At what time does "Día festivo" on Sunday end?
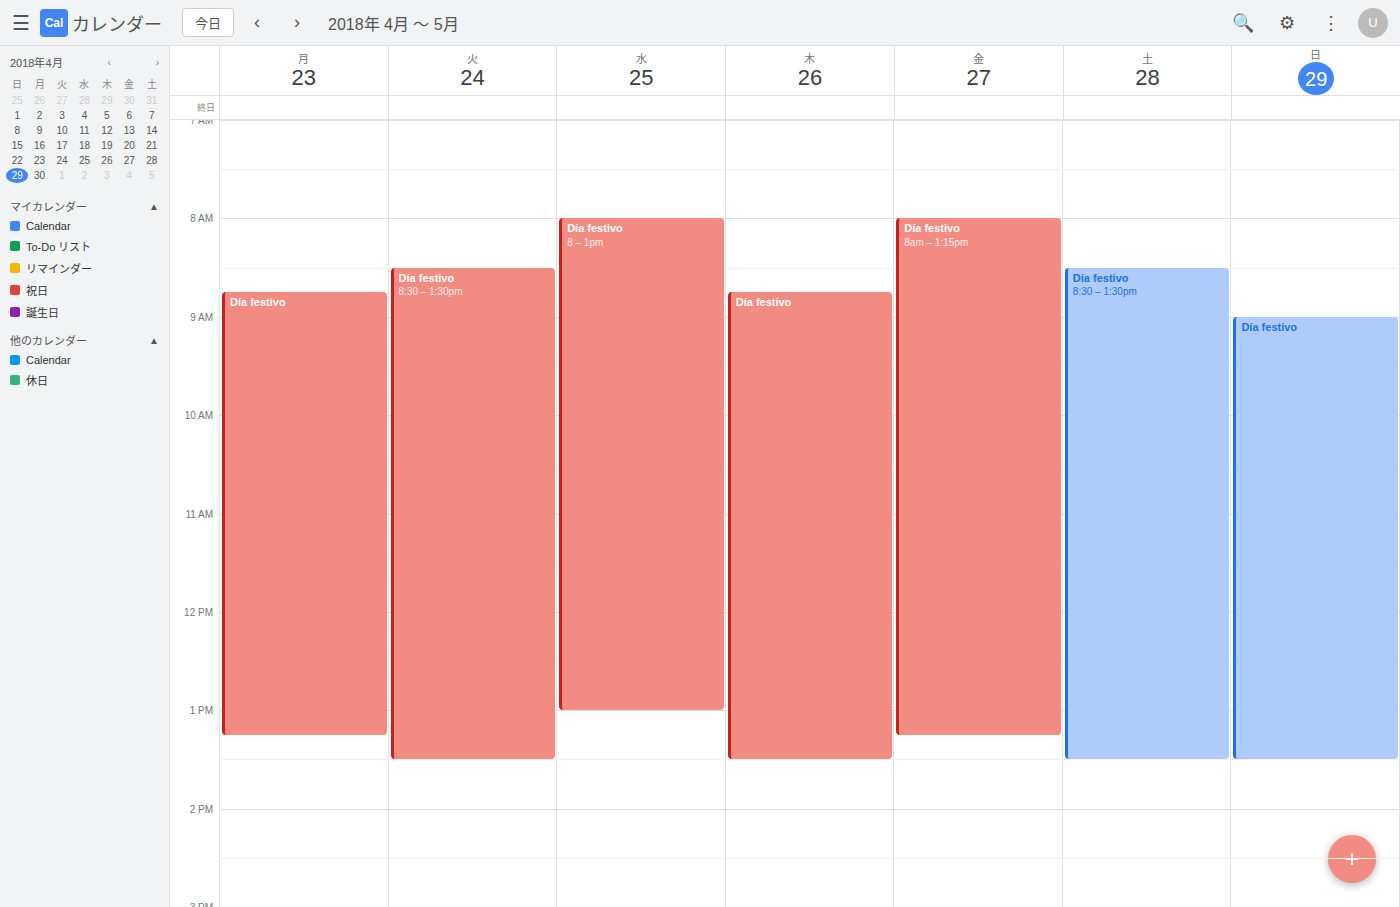
1:30 PM